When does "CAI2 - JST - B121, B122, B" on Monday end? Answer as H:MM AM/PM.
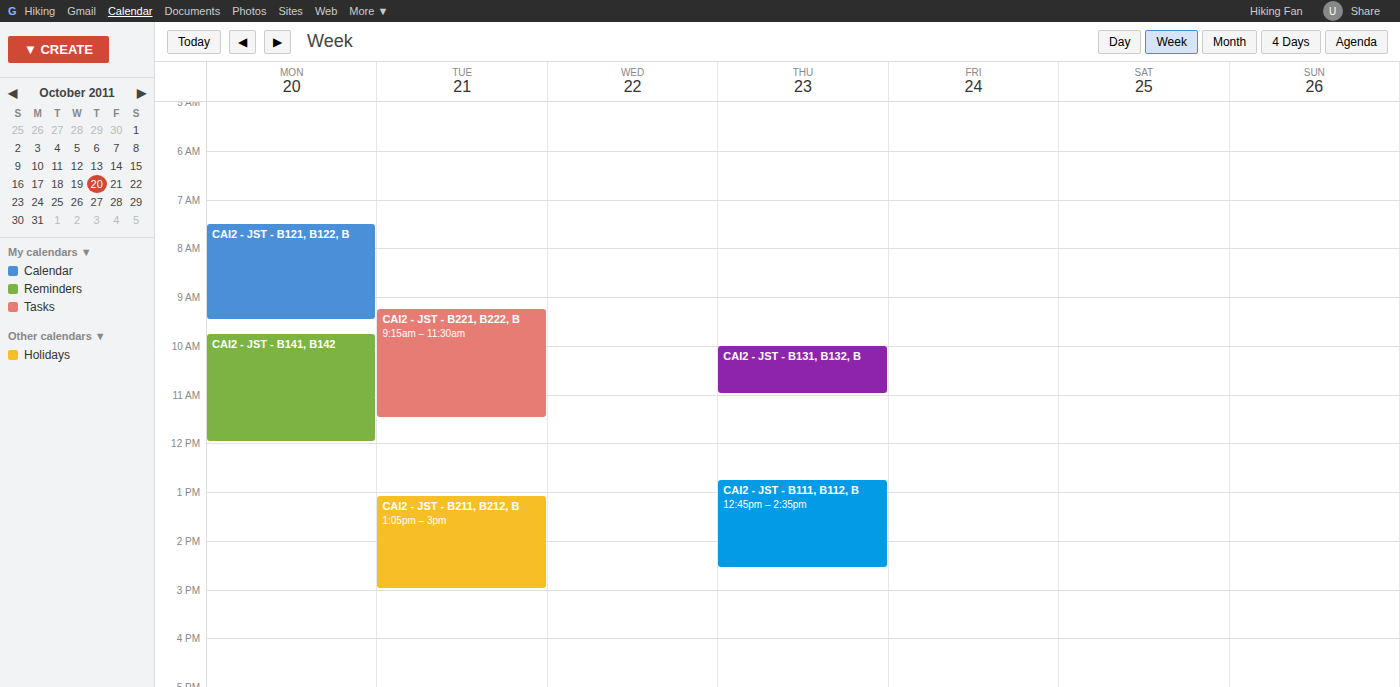
9:30 AM